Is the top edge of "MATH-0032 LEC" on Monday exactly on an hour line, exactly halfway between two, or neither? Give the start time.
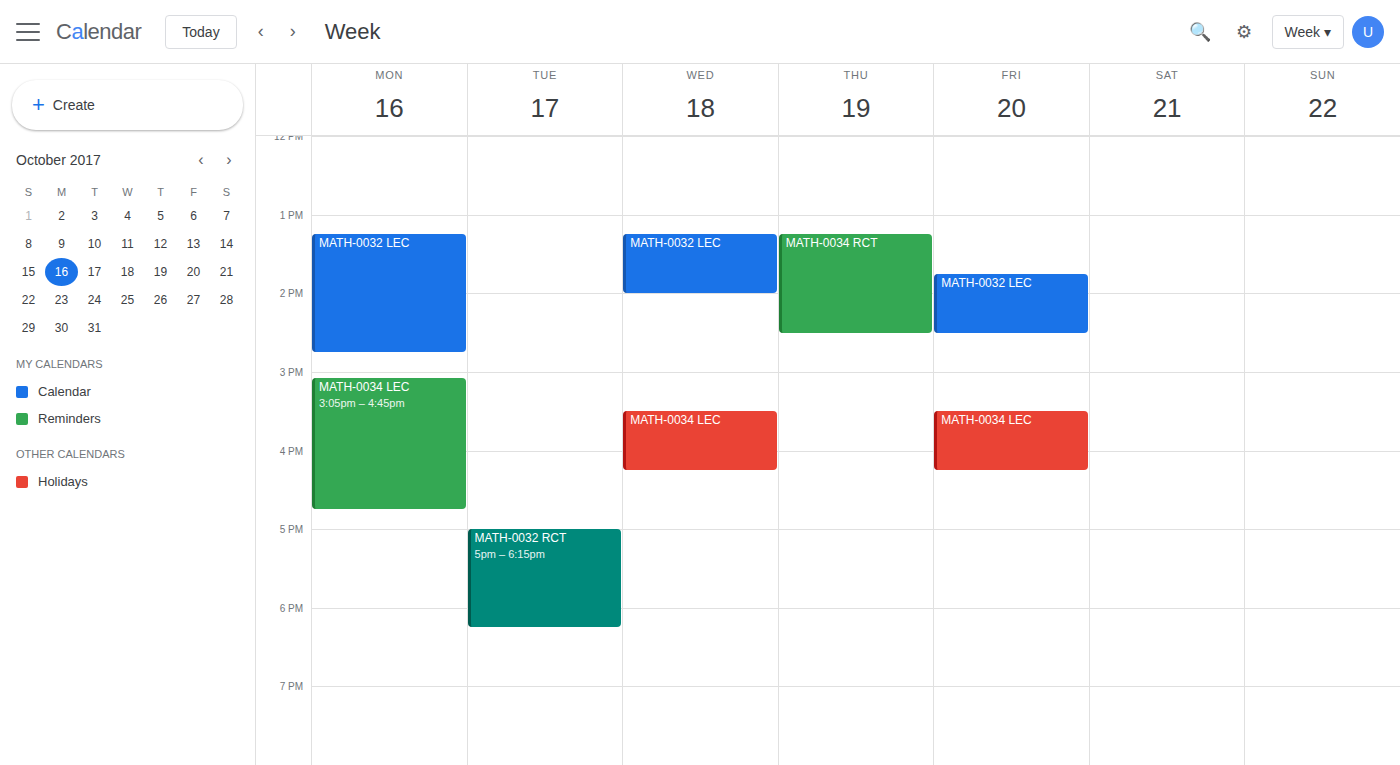
1:15 PM -- neither: a quarter of the way from the 1 PM line to the 2 PM line.